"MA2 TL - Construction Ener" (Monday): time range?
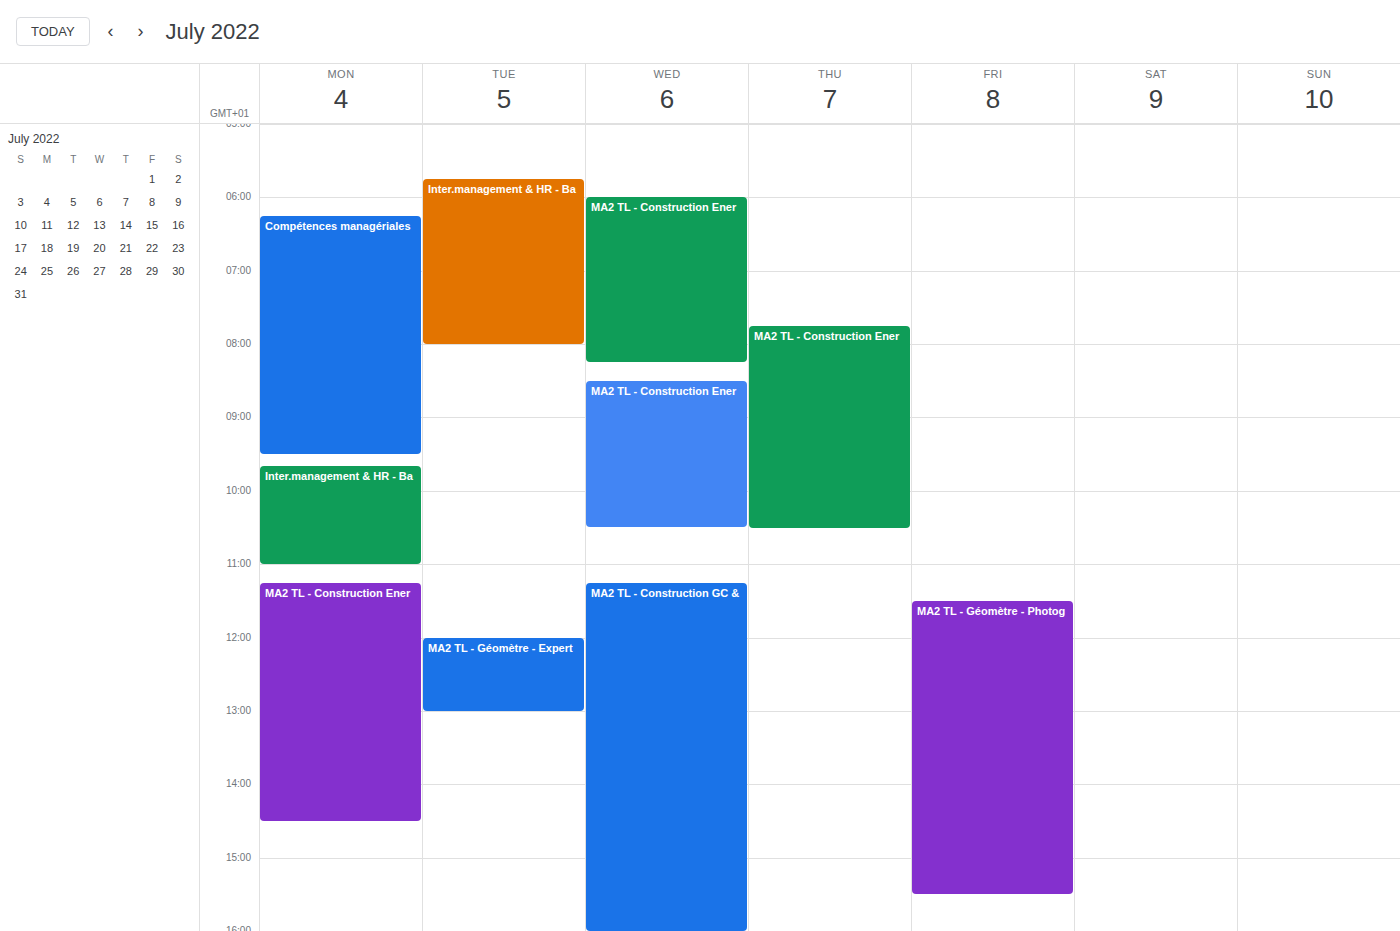
11:15 AM to 2:30 PM